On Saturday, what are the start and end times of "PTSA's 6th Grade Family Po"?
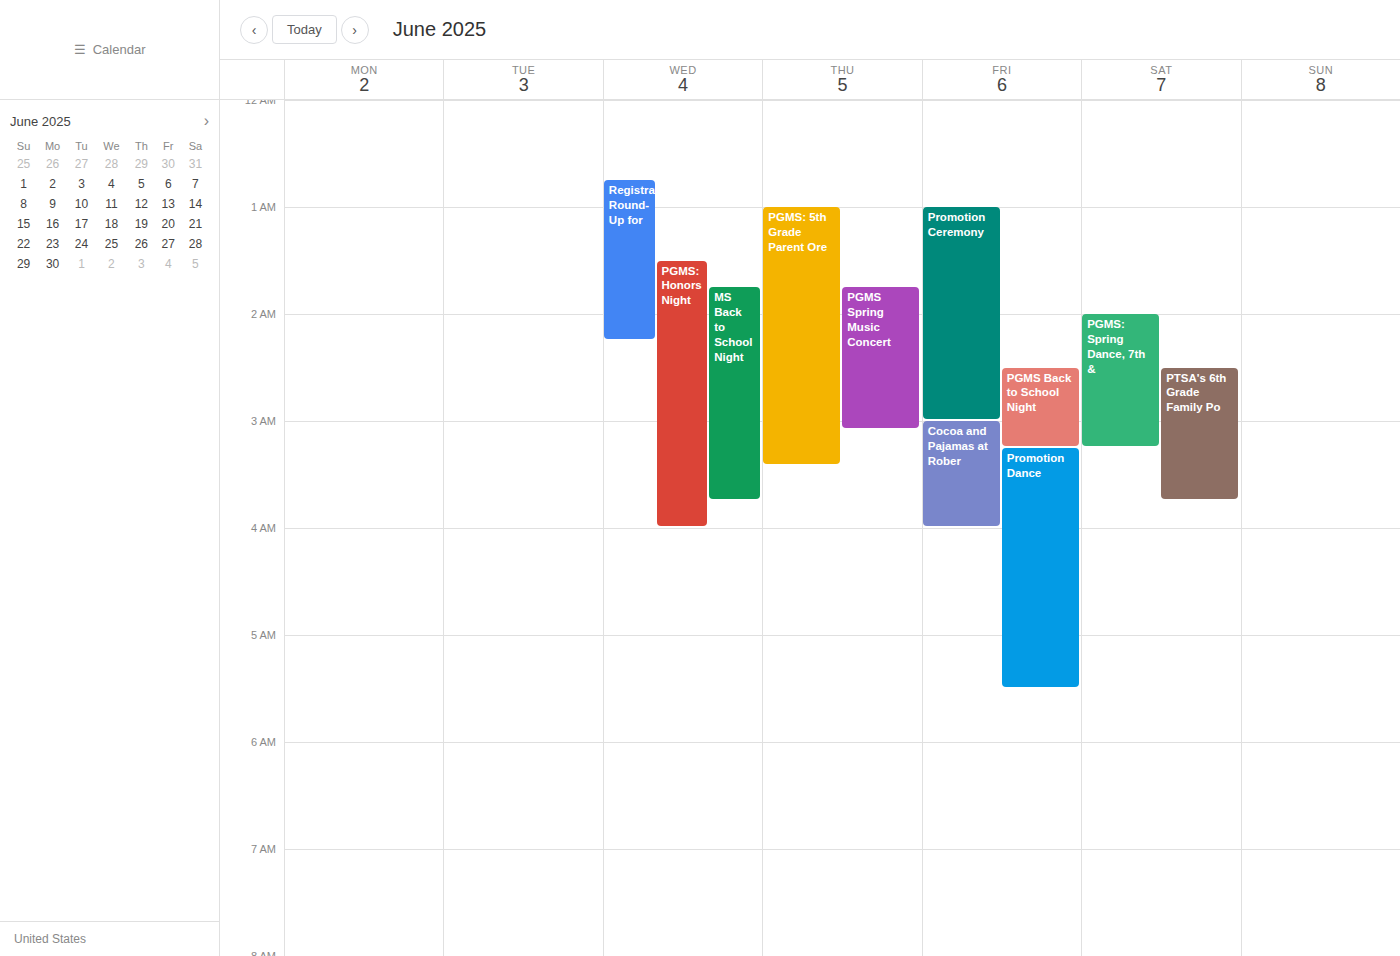
2:30 AM to 3:45 AM